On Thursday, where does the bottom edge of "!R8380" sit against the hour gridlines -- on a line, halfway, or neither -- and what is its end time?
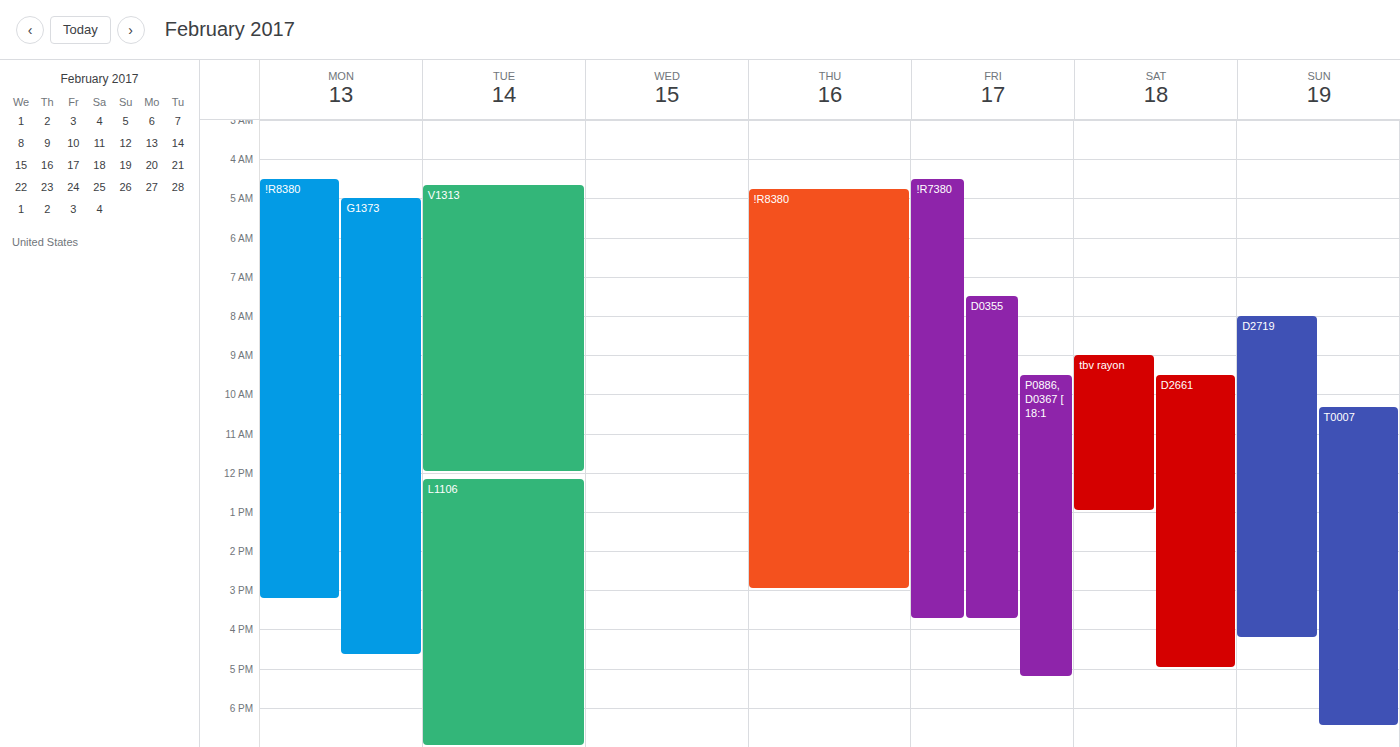
15:00 -- exactly on the 15:00 line.